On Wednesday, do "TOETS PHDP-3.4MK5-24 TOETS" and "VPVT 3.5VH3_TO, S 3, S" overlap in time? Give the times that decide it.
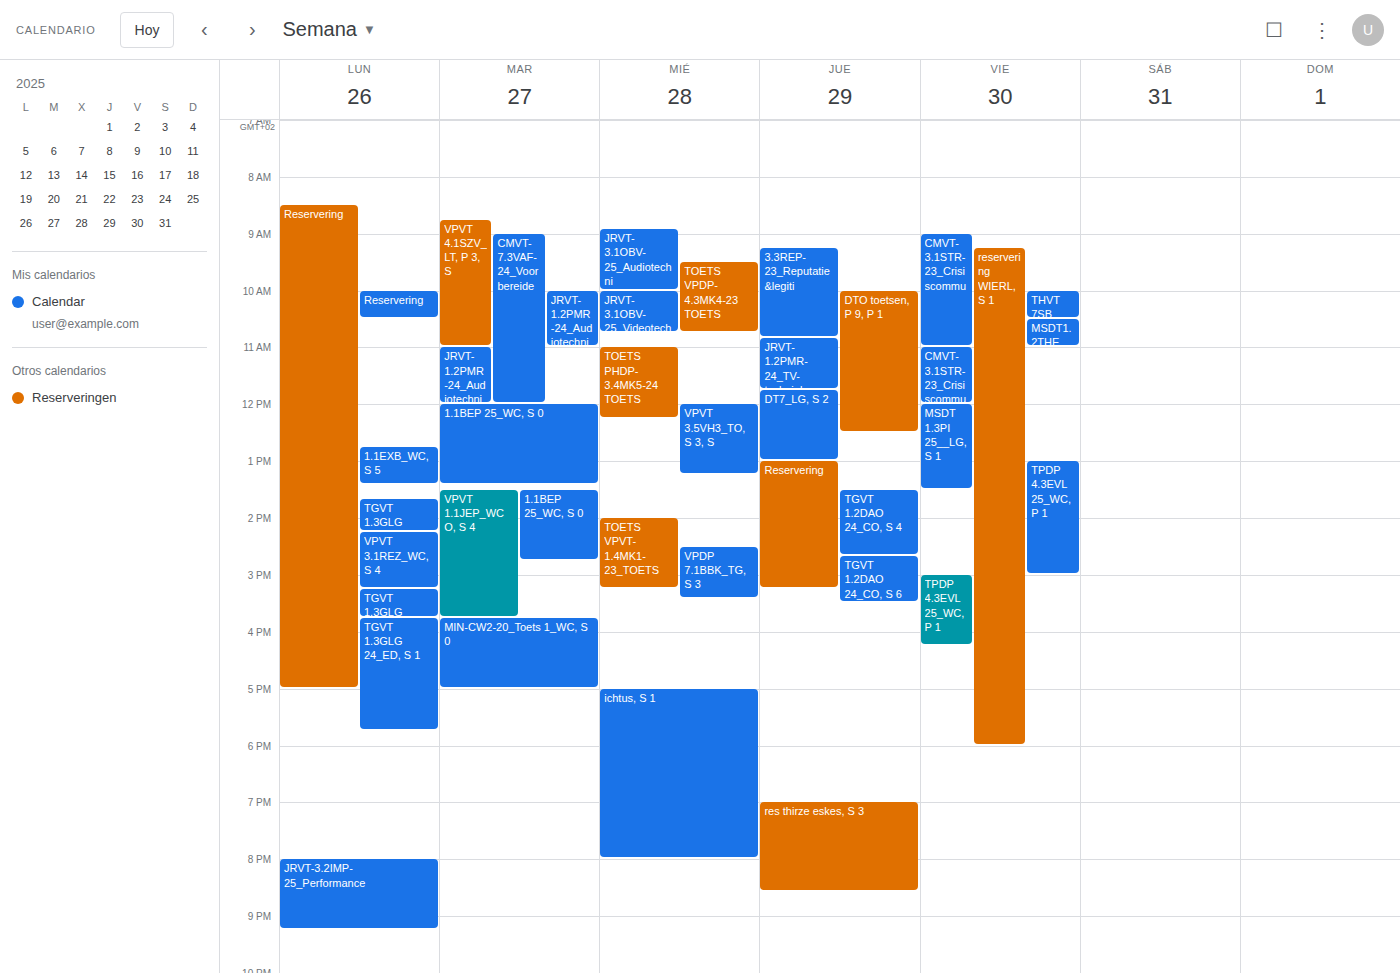
"VPVT 3.5VH3_TO, S 3, S" starts at 12:00, before "TOETS PHDP-3.4MK5-24 TOETS" ends at 12:15 -- they overlap.